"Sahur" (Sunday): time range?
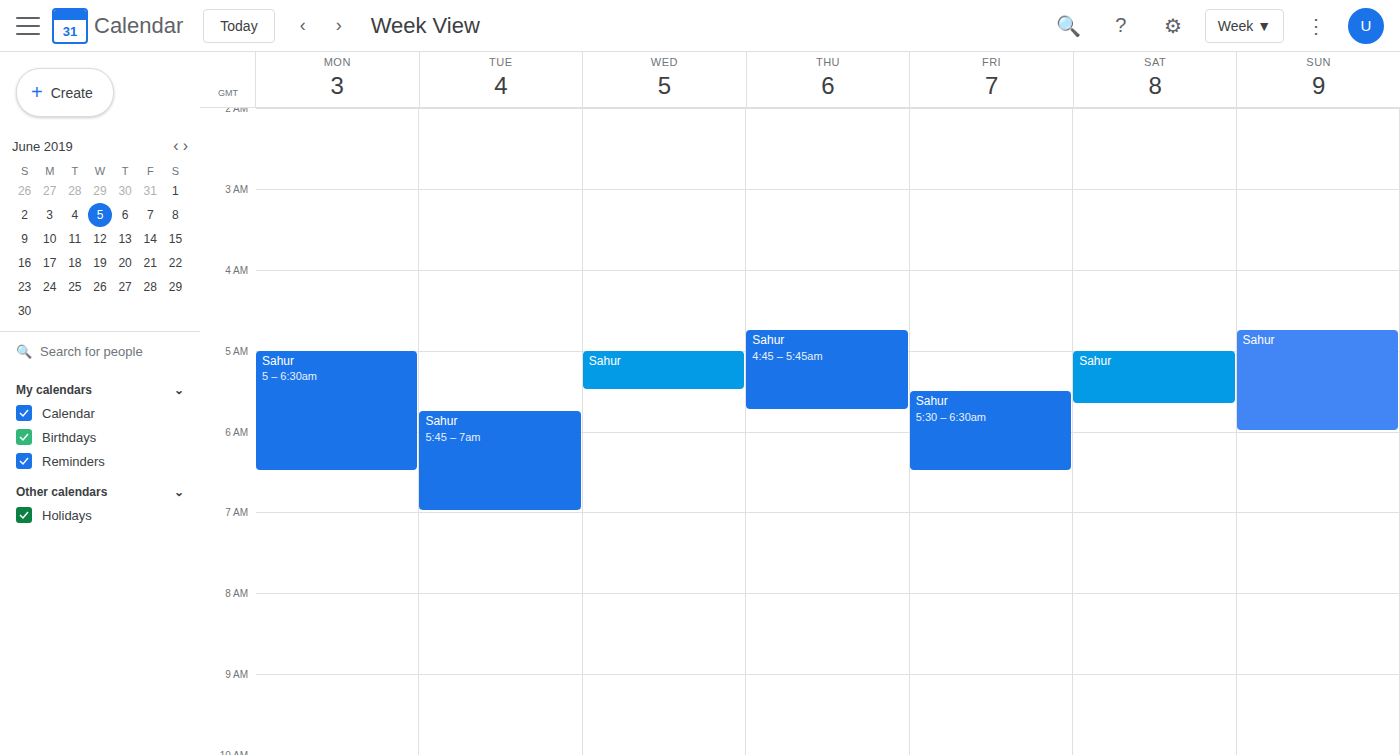
4:45 AM to 6:00 AM